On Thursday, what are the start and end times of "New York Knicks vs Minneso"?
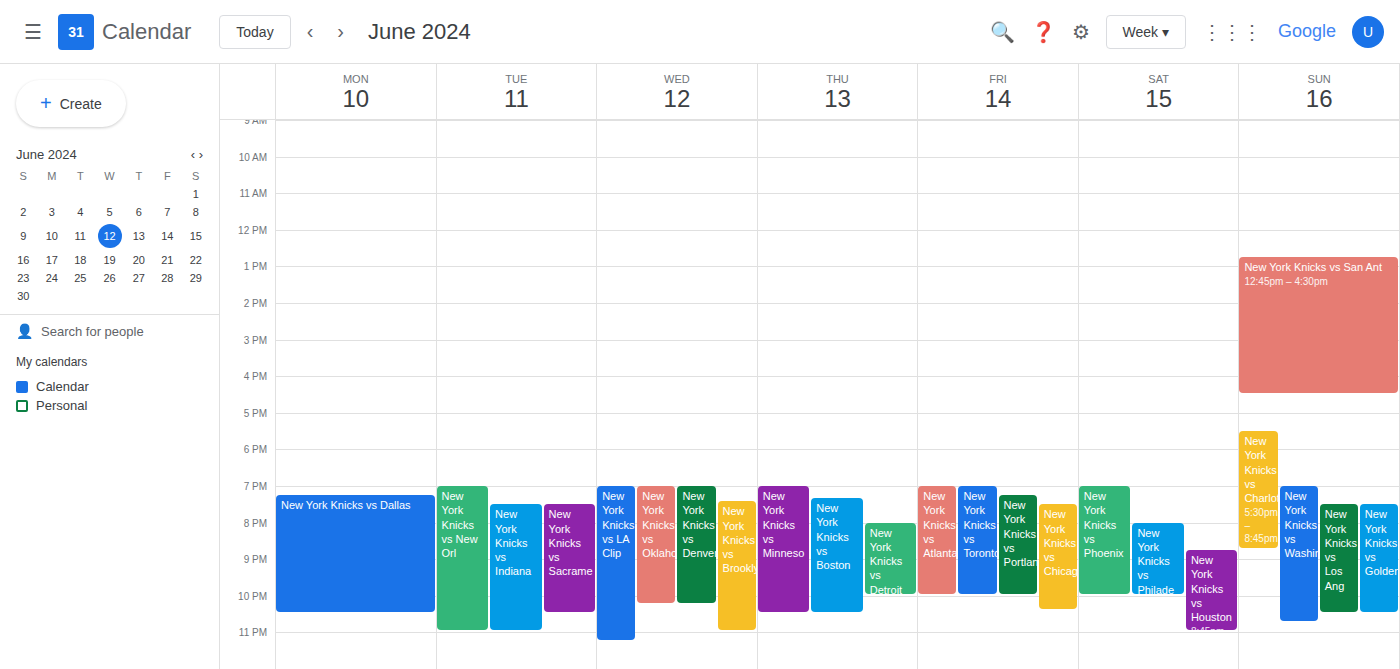
7:00 PM to 10:30 PM